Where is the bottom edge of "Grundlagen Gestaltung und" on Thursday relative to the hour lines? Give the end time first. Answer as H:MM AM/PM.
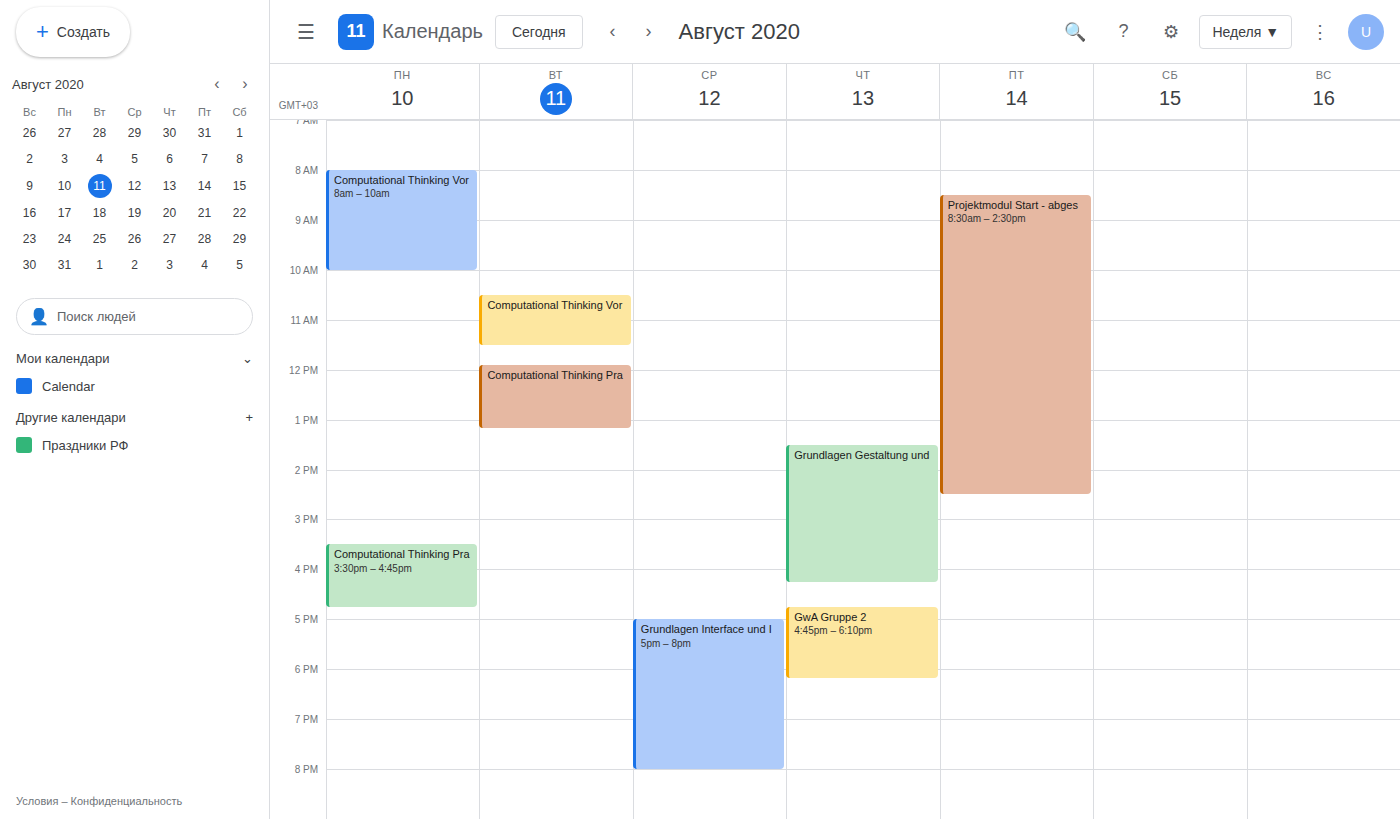
4:15 PM -- neither: a quarter of the way from the 4 PM line to the 5 PM line.